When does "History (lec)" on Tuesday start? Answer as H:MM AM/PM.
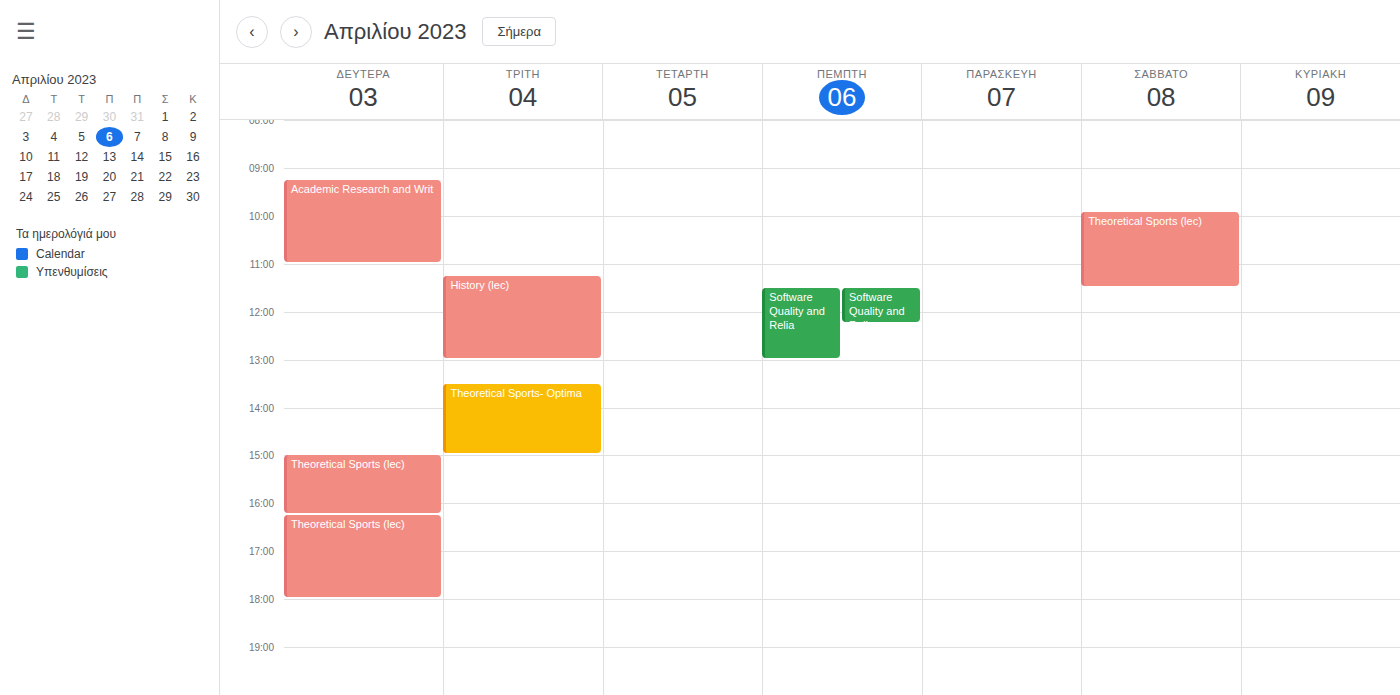
11:15 AM